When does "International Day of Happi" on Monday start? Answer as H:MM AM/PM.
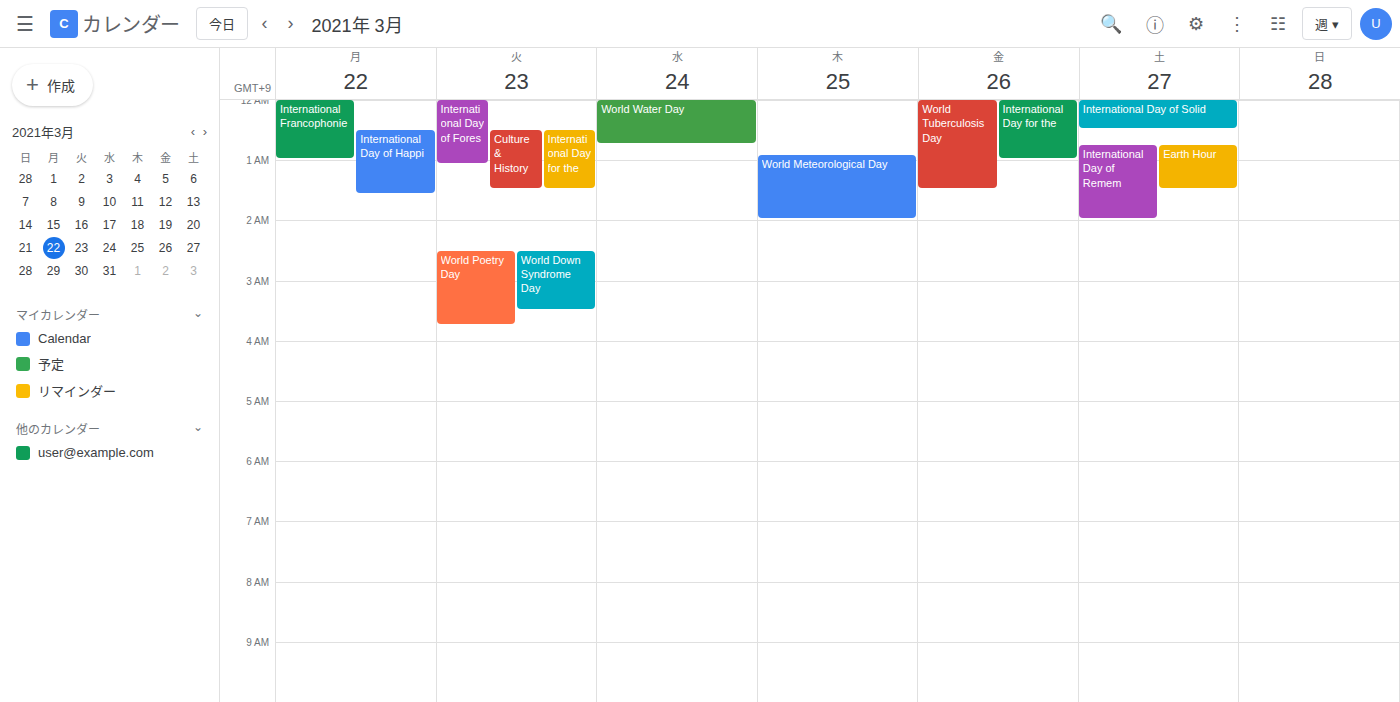
12:30 AM